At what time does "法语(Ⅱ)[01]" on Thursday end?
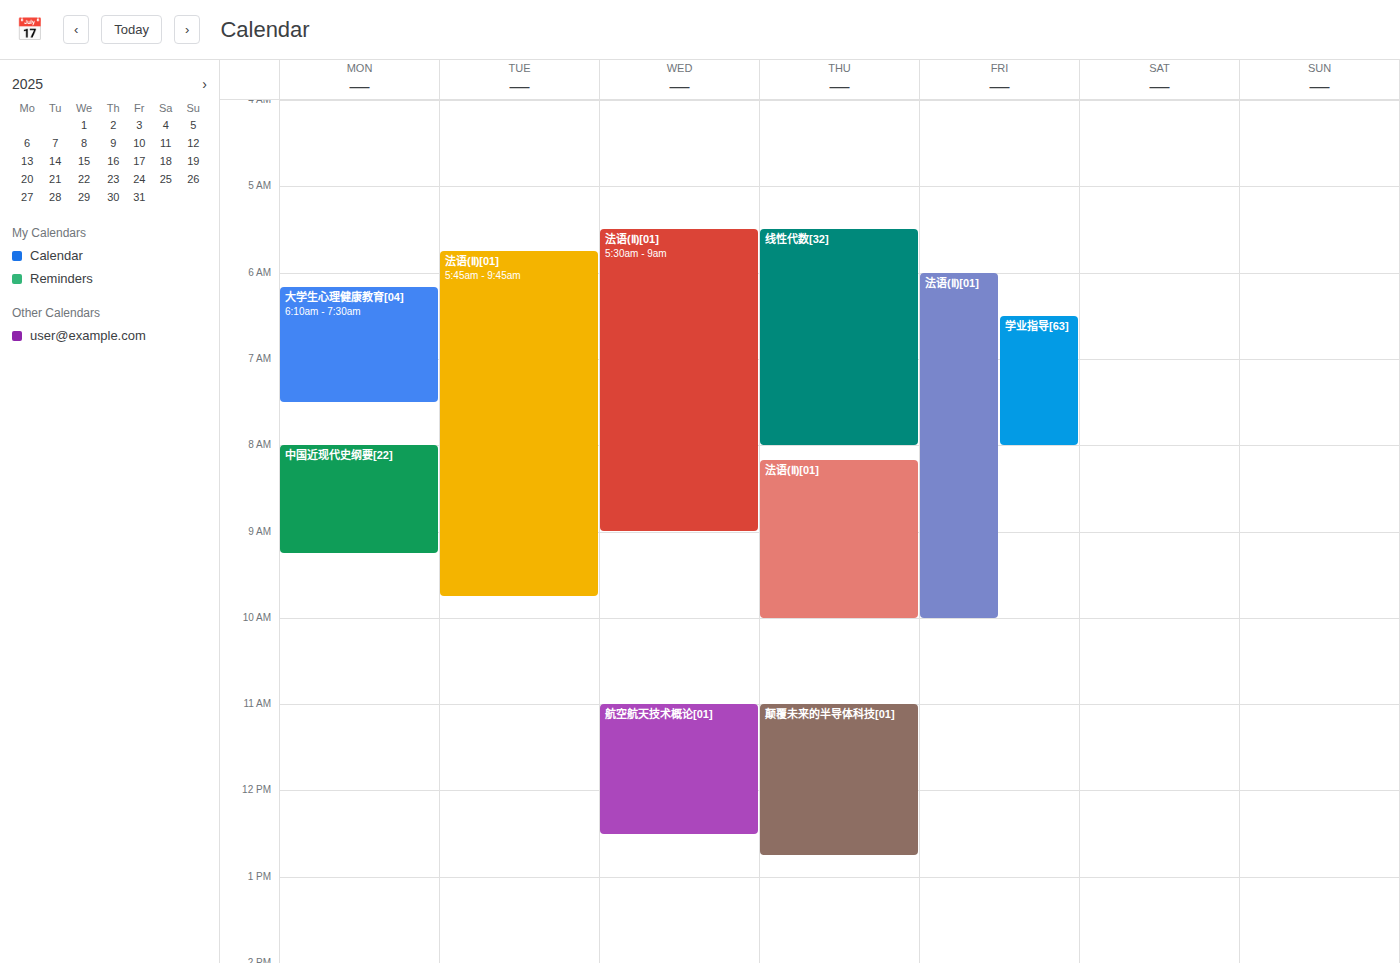
10:00